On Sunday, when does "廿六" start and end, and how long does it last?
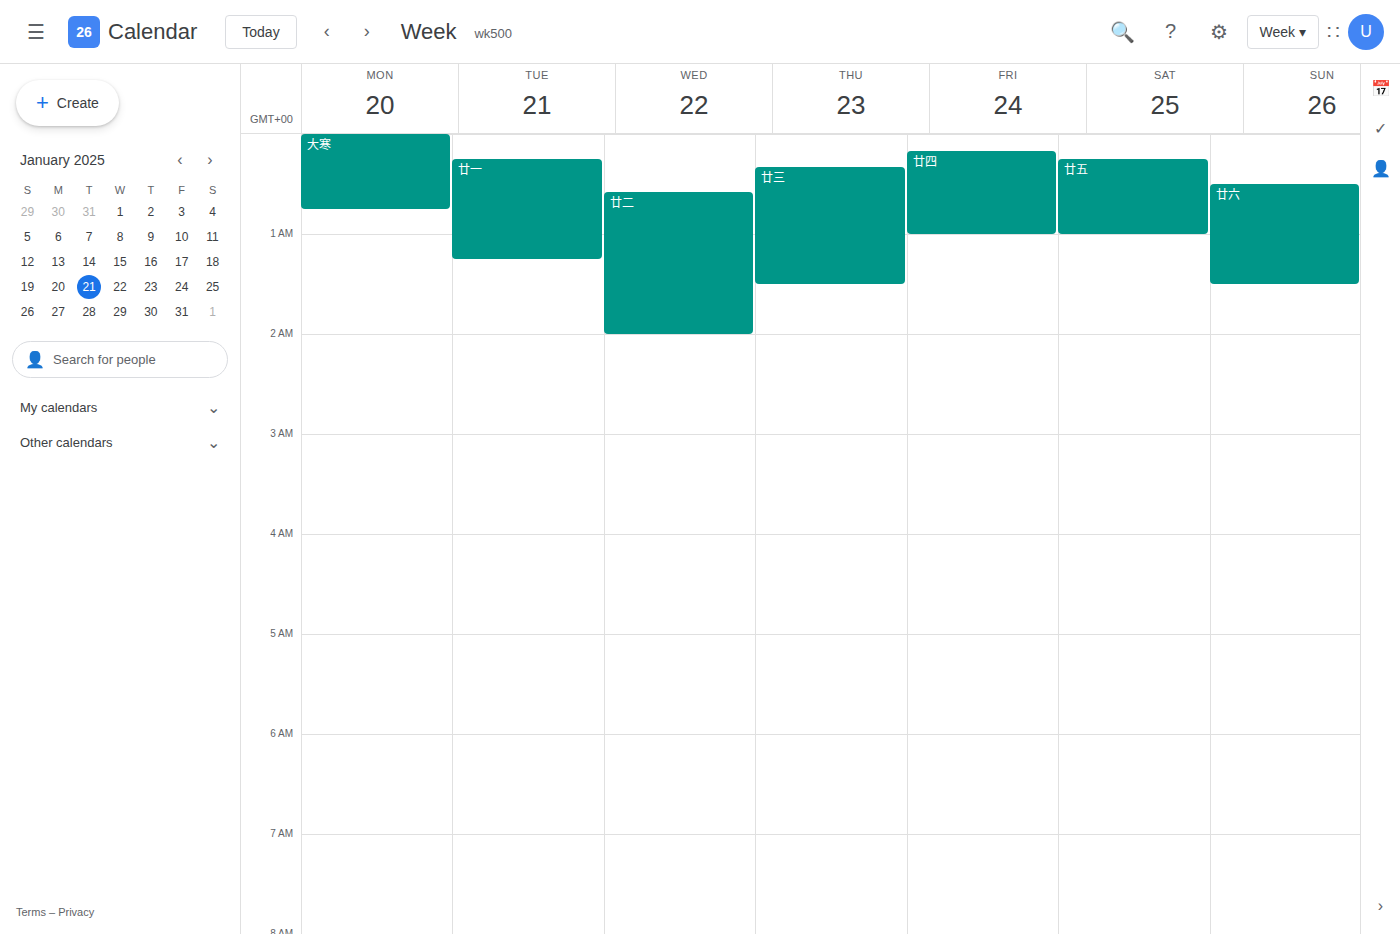
12:30 AM to 1:30 AM, 1 hour